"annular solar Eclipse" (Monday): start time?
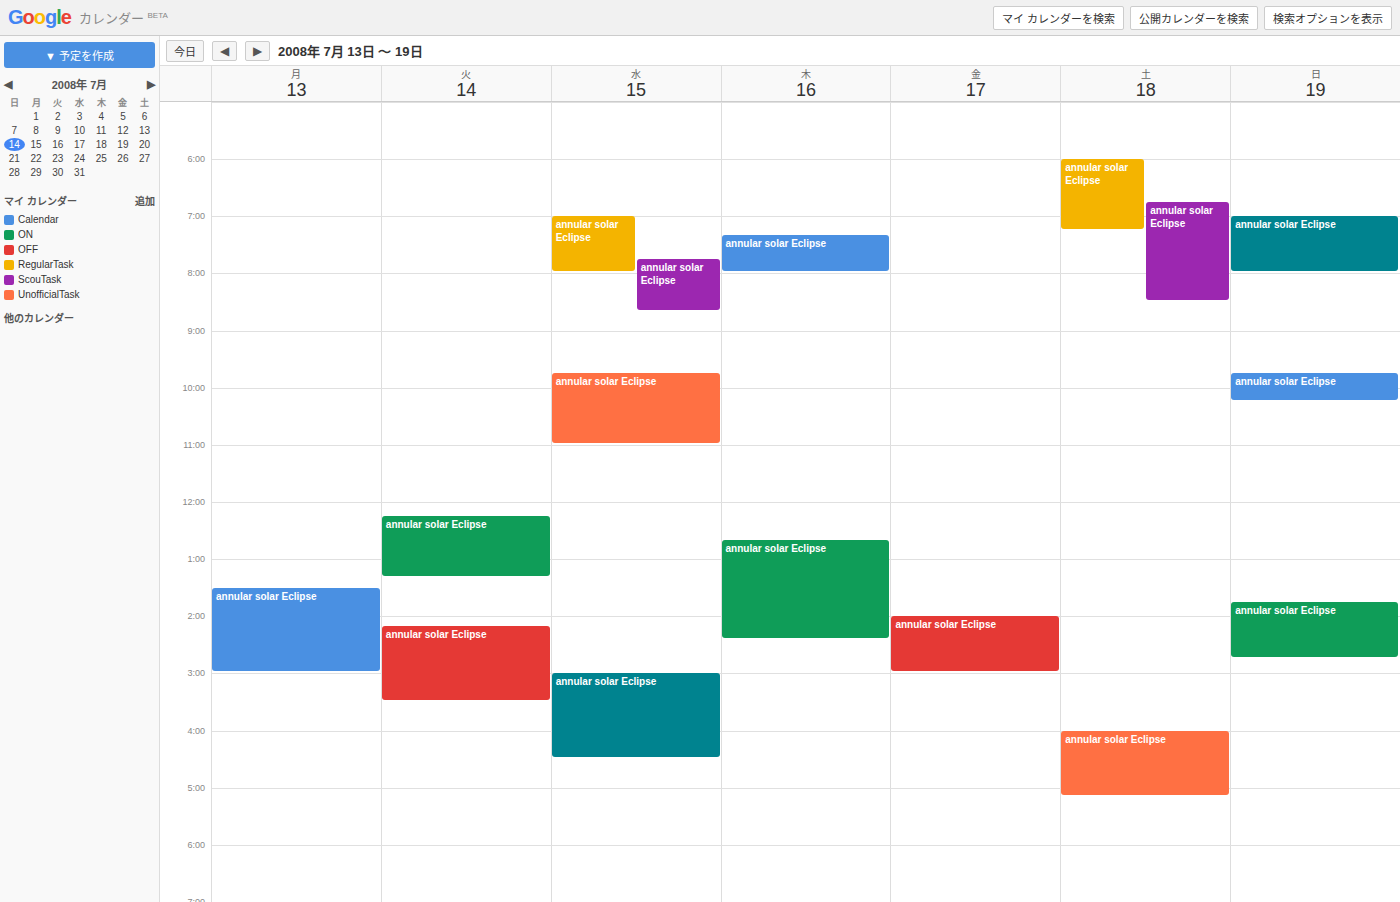
13:30